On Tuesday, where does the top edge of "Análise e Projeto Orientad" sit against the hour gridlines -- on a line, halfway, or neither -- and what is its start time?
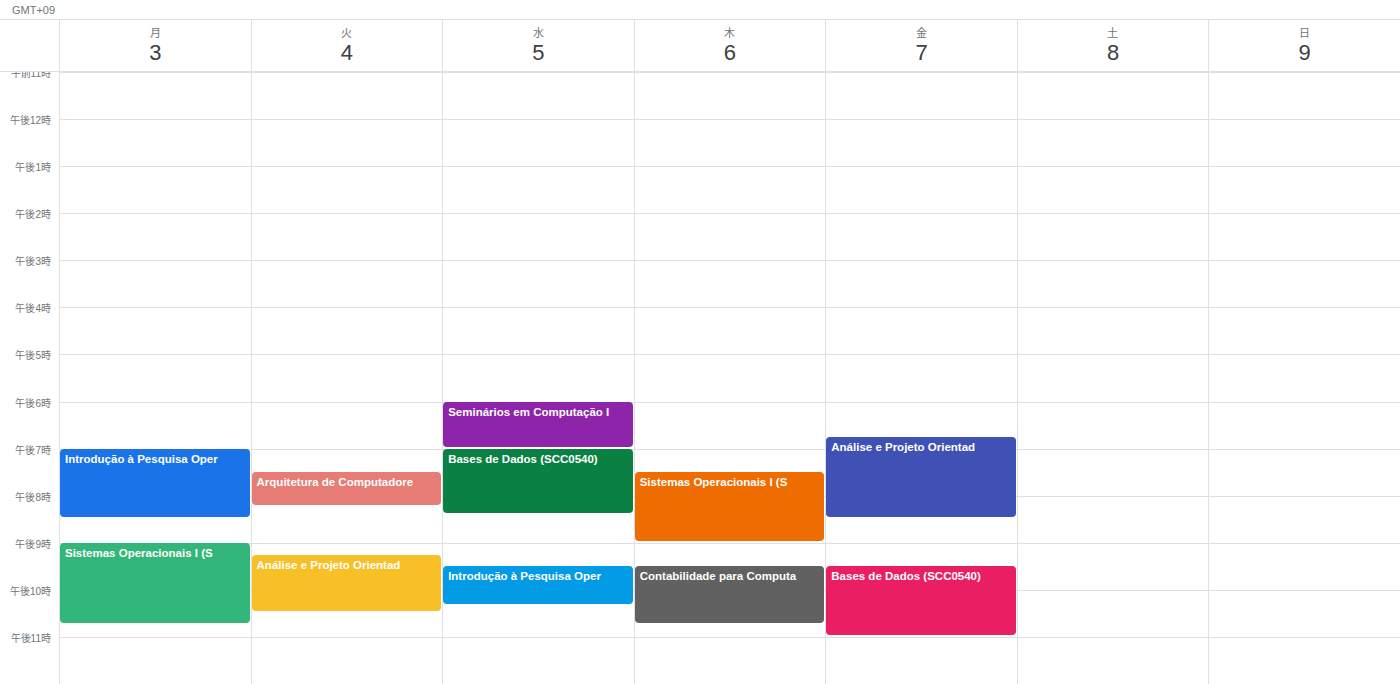
9:15 PM -- neither: a quarter of the way from the 9 PM line to the 10 PM line.